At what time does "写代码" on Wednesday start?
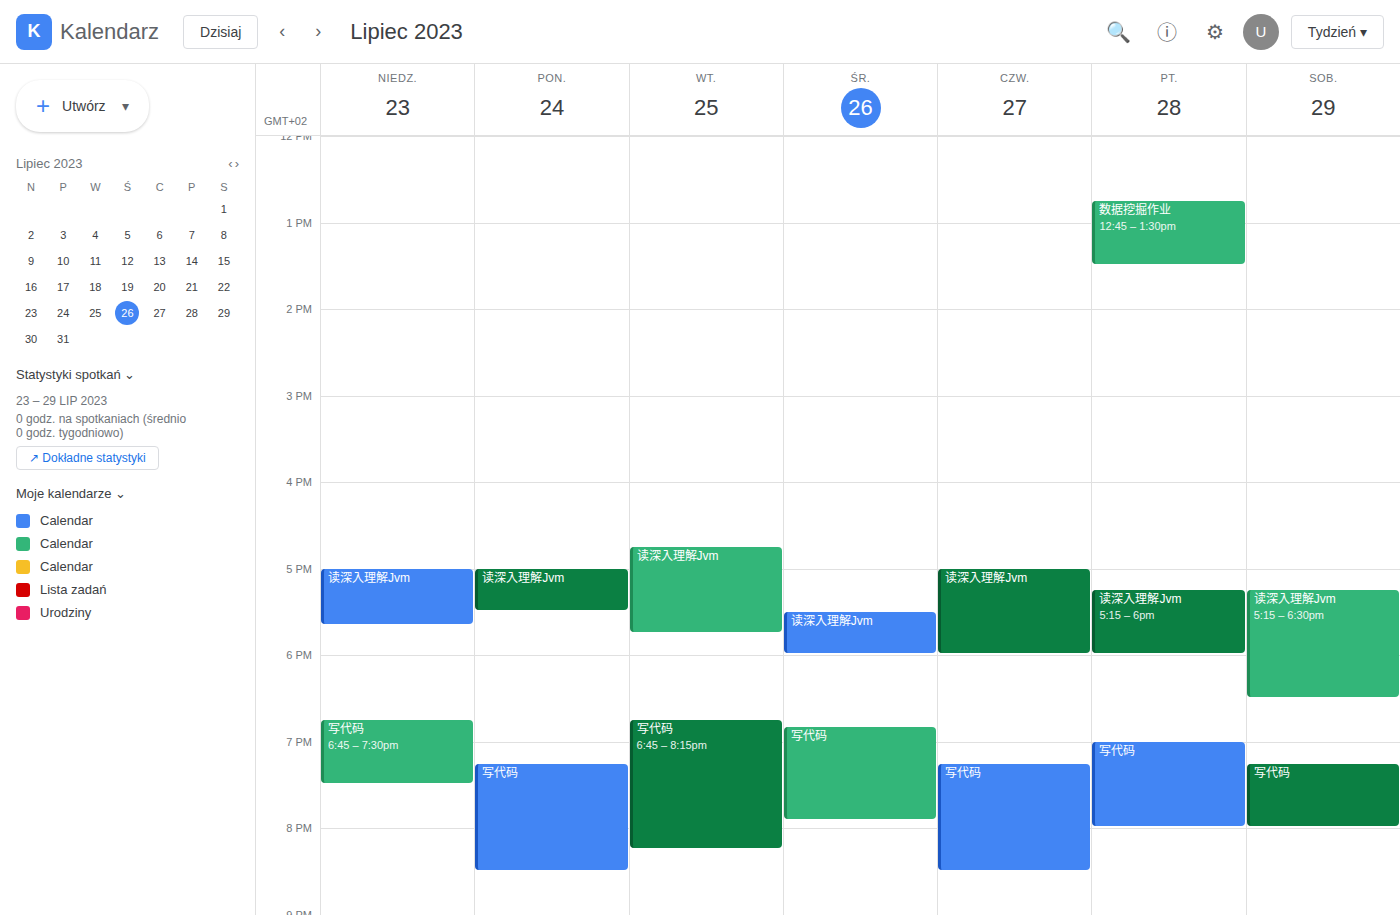
18:50